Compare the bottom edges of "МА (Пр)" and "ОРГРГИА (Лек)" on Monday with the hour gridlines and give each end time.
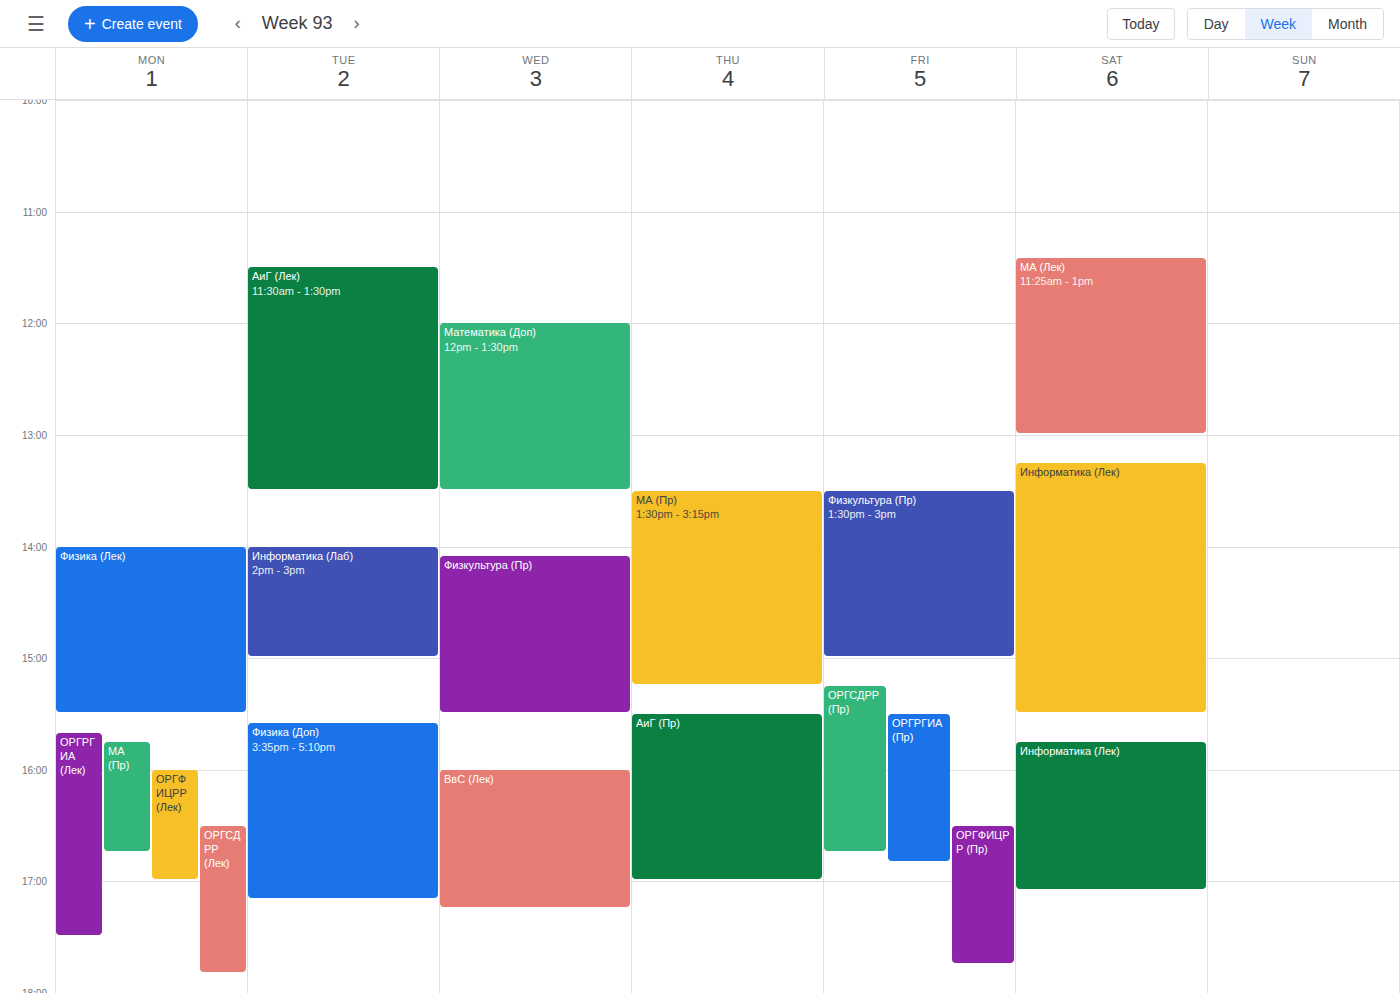
"МА (Пр)": 4:45 PM, neither: three quarters of the way from the 4 PM line to the 5 PM line. "ОРГРГИА (Лек)": 5:30 PM, halfway between the 5 PM and 6 PM lines.